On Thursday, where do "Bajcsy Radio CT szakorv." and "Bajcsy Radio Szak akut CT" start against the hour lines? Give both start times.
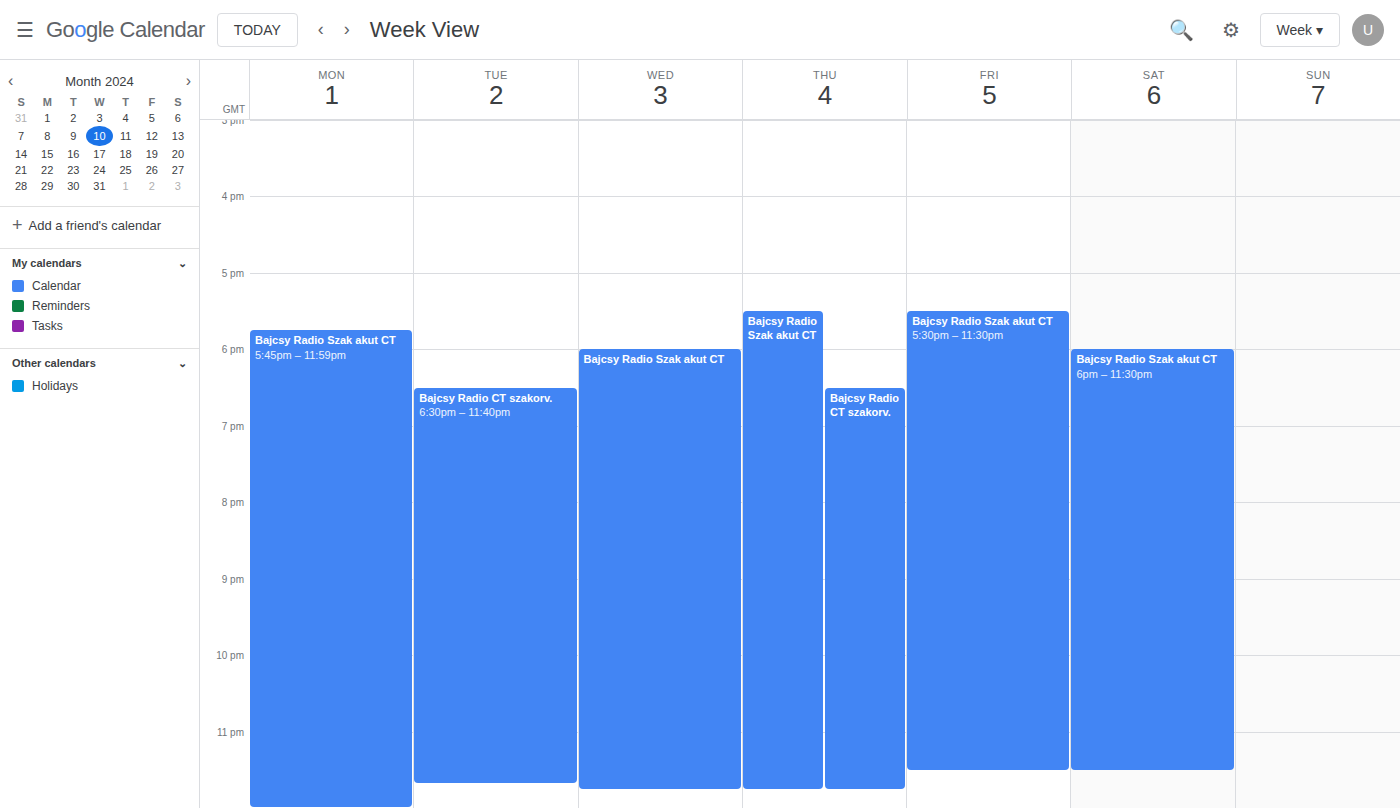
"Bajcsy Radio CT szakorv.": 6:30 PM, halfway between the 6 PM and 7 PM lines. "Bajcsy Radio Szak akut CT": 5:30 PM, halfway between the 5 PM and 6 PM lines.